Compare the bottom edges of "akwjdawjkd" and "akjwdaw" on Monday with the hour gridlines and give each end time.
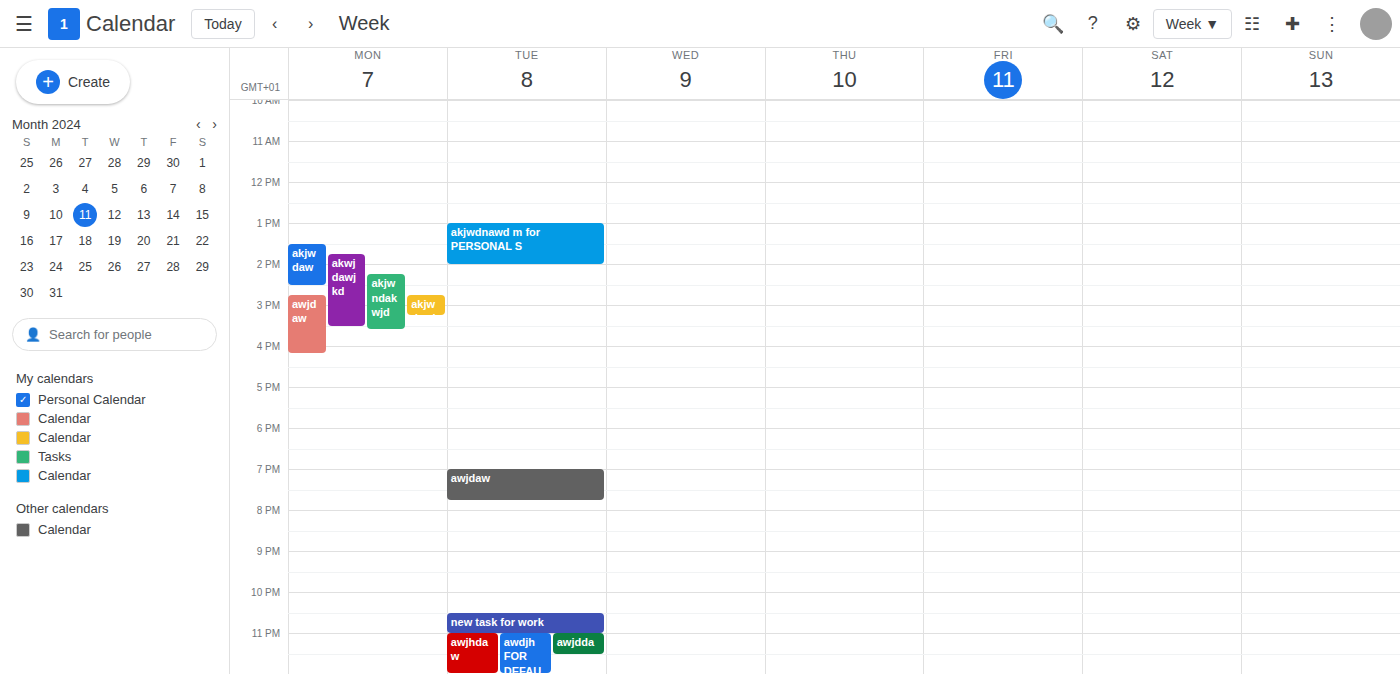
"akwjdawjkd": 3:30 PM, halfway between the 3 PM and 4 PM lines. "akjwdaw": 2:30 PM, halfway between the 2 PM and 3 PM lines.